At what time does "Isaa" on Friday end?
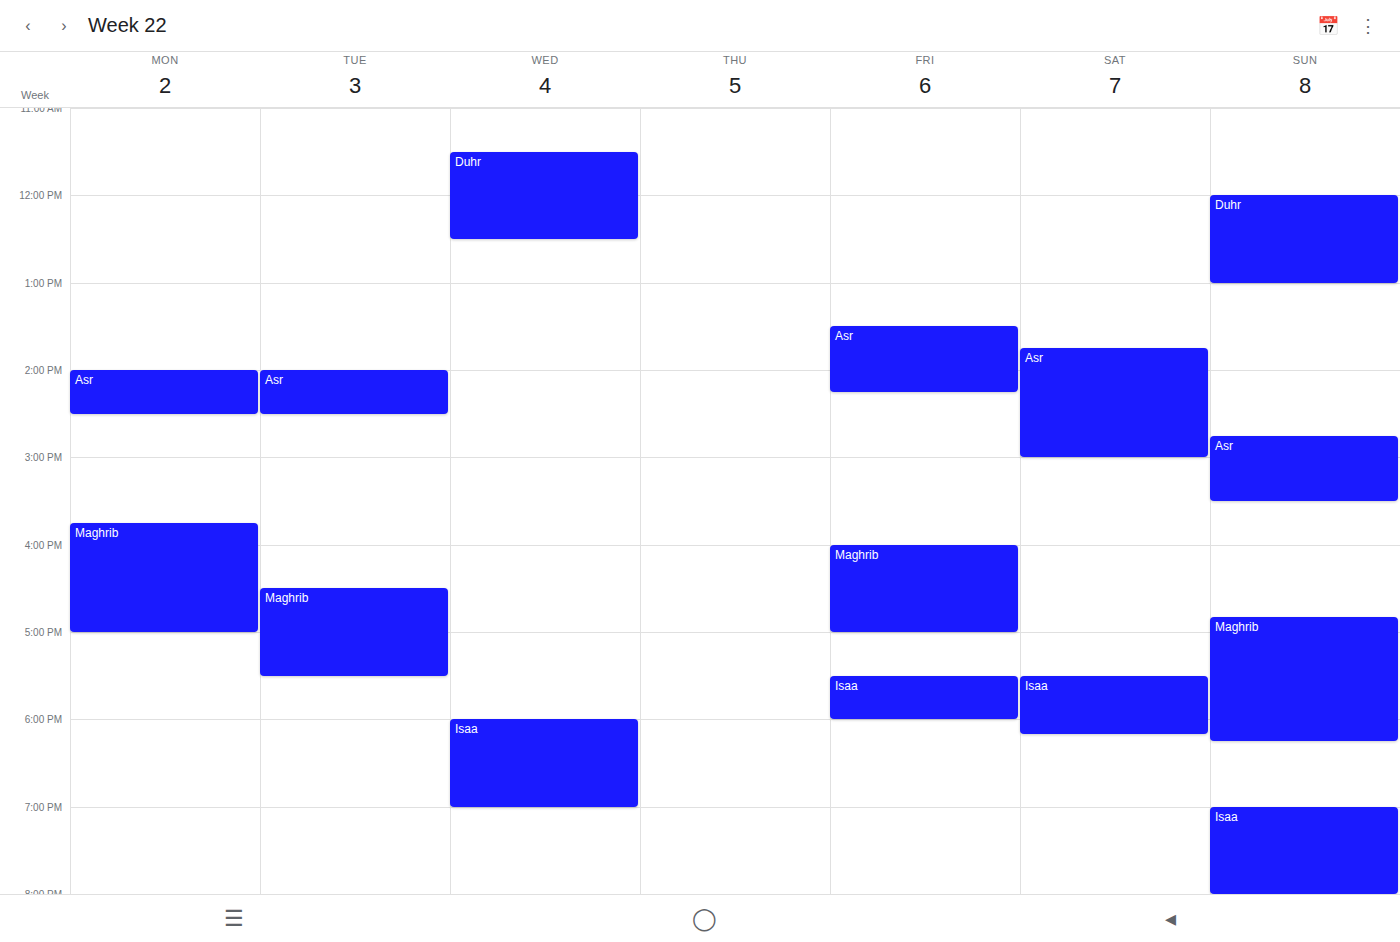
18:00